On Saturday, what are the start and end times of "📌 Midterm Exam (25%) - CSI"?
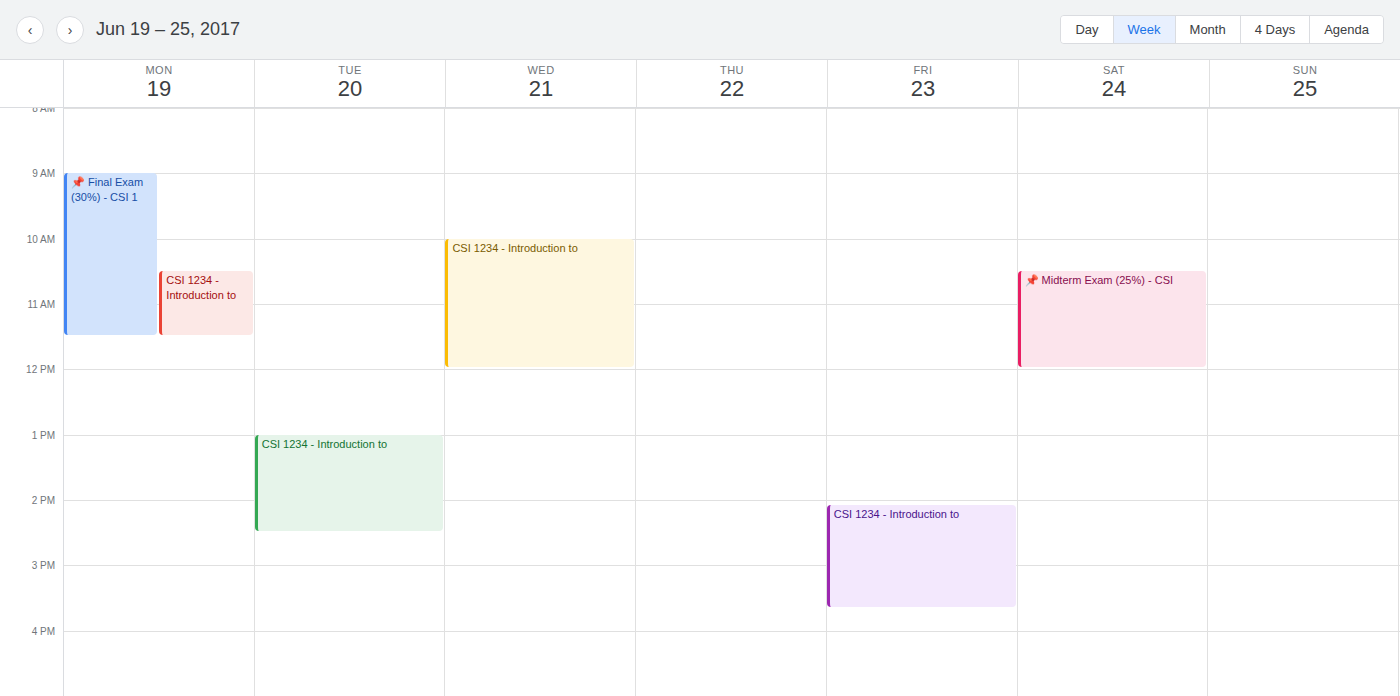
10:30 AM to 12:00 PM